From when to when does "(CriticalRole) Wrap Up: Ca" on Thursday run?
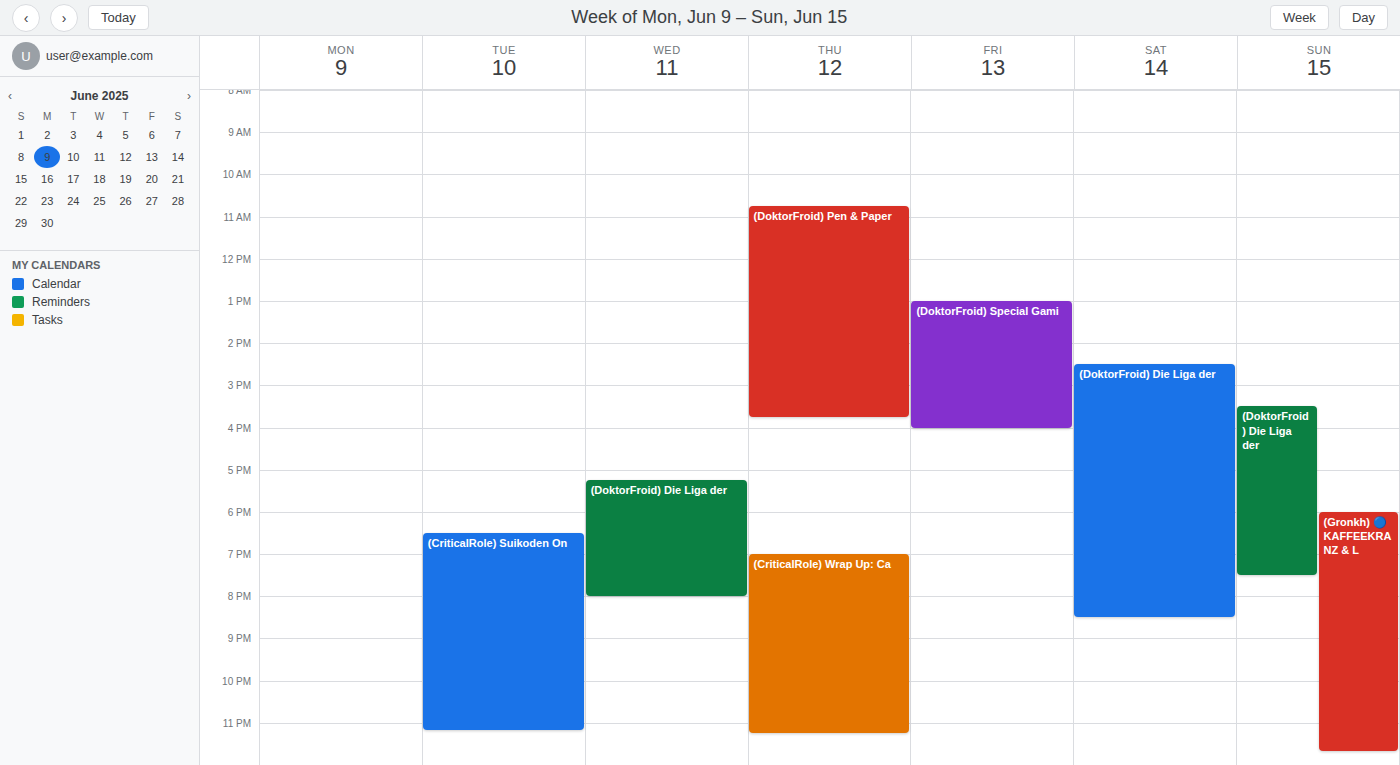
7:00 PM to 11:15 PM